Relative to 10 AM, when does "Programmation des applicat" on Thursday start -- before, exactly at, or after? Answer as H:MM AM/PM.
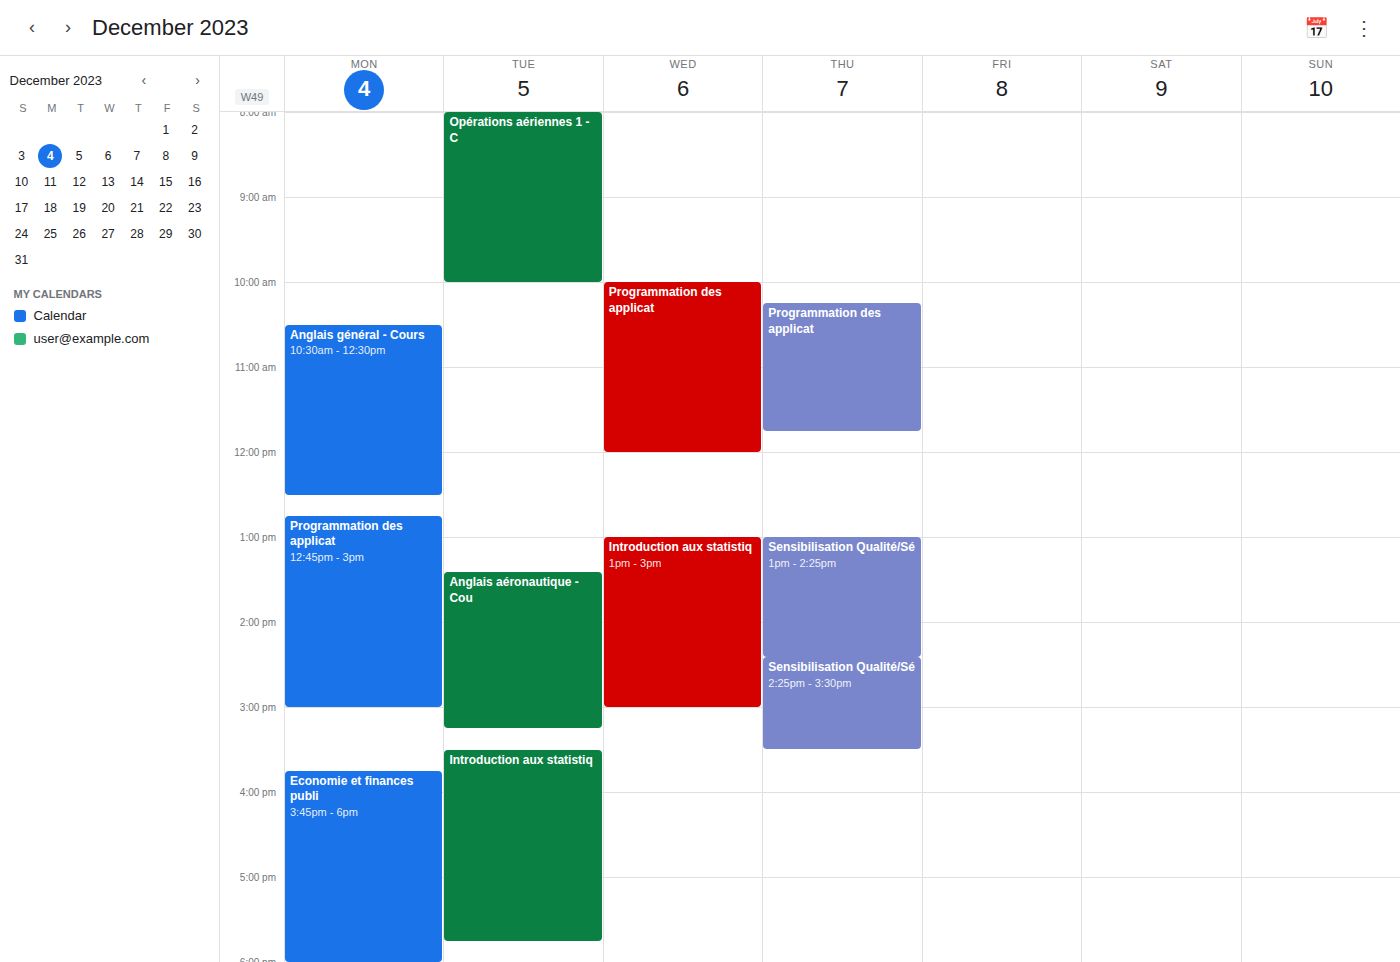
10:15 AM -- after 10 AM, 15 minutes below the 10 AM line.